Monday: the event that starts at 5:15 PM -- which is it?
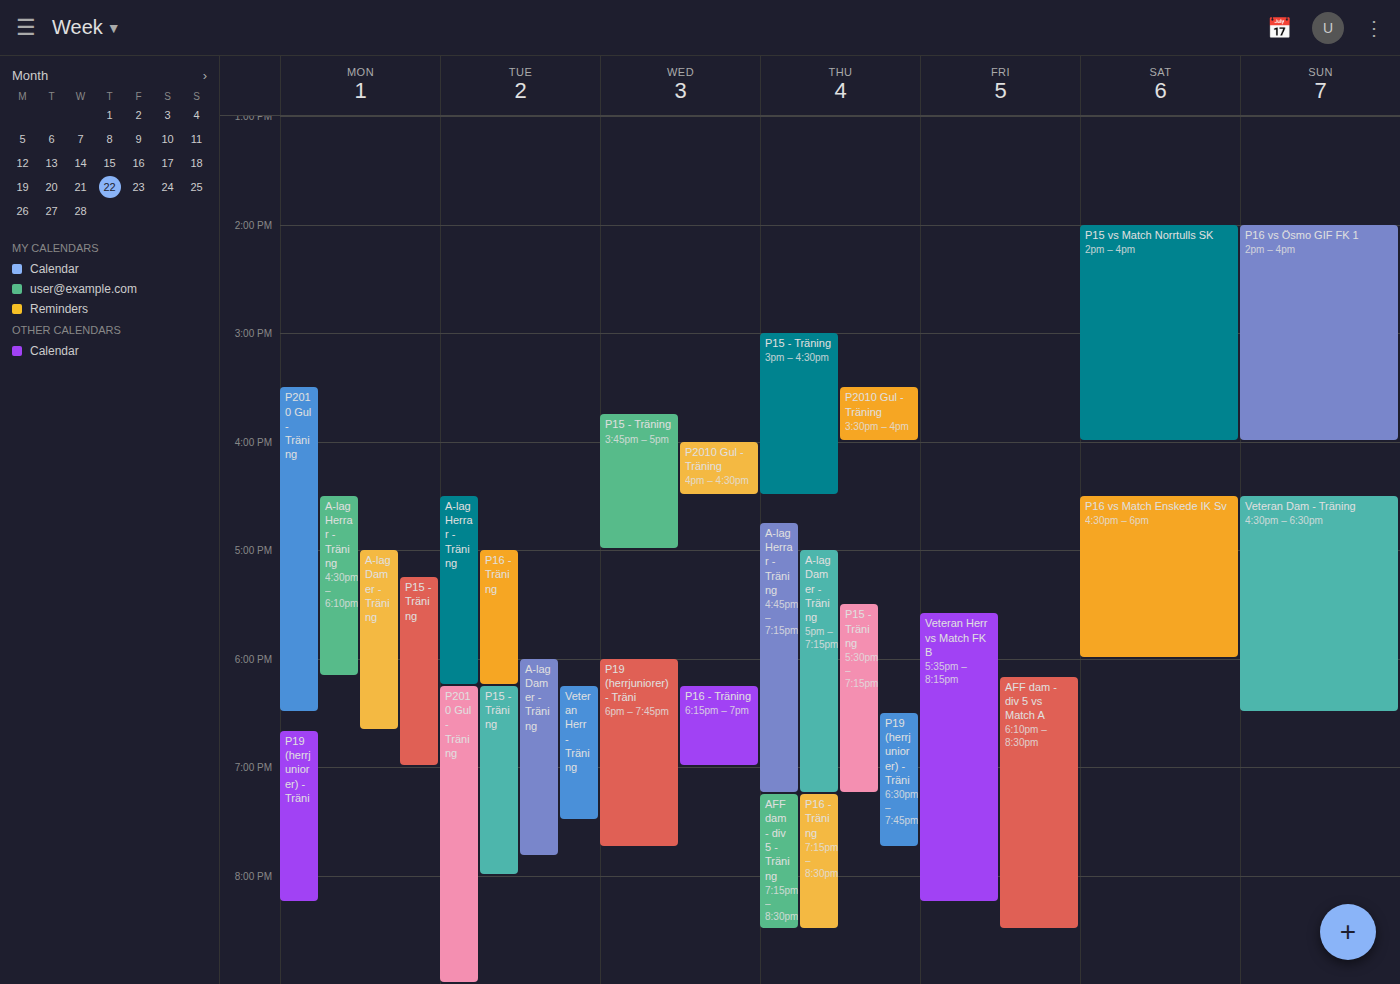
"P15 - Träning"